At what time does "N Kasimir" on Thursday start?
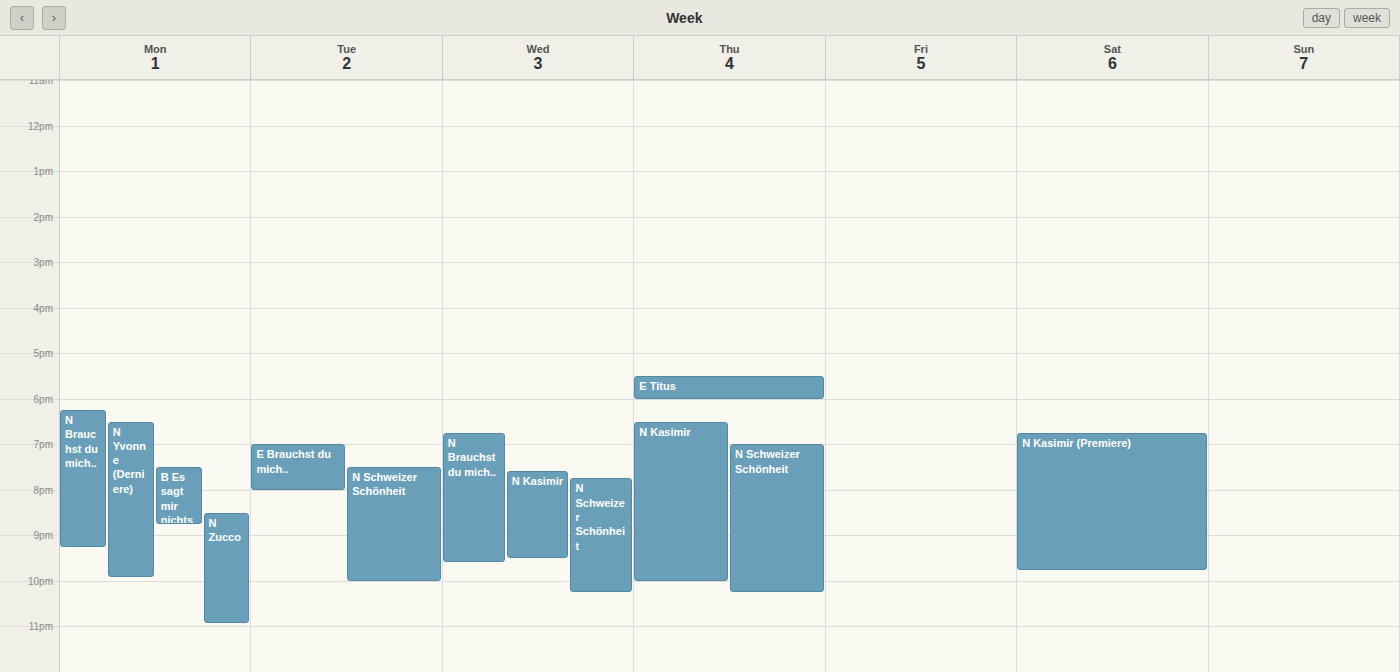
6:30 PM